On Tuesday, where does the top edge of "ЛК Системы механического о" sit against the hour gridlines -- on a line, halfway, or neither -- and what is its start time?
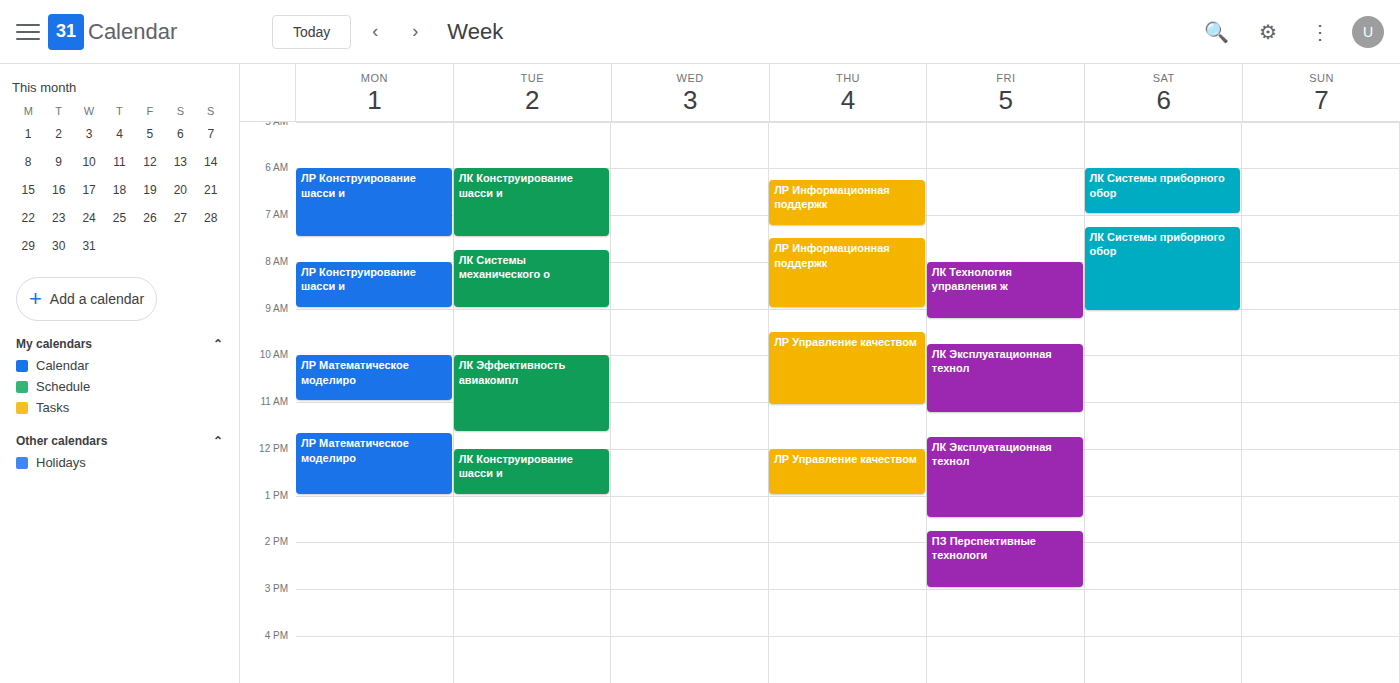
7:45 AM -- neither: three quarters of the way from the 7 AM line to the 8 AM line.